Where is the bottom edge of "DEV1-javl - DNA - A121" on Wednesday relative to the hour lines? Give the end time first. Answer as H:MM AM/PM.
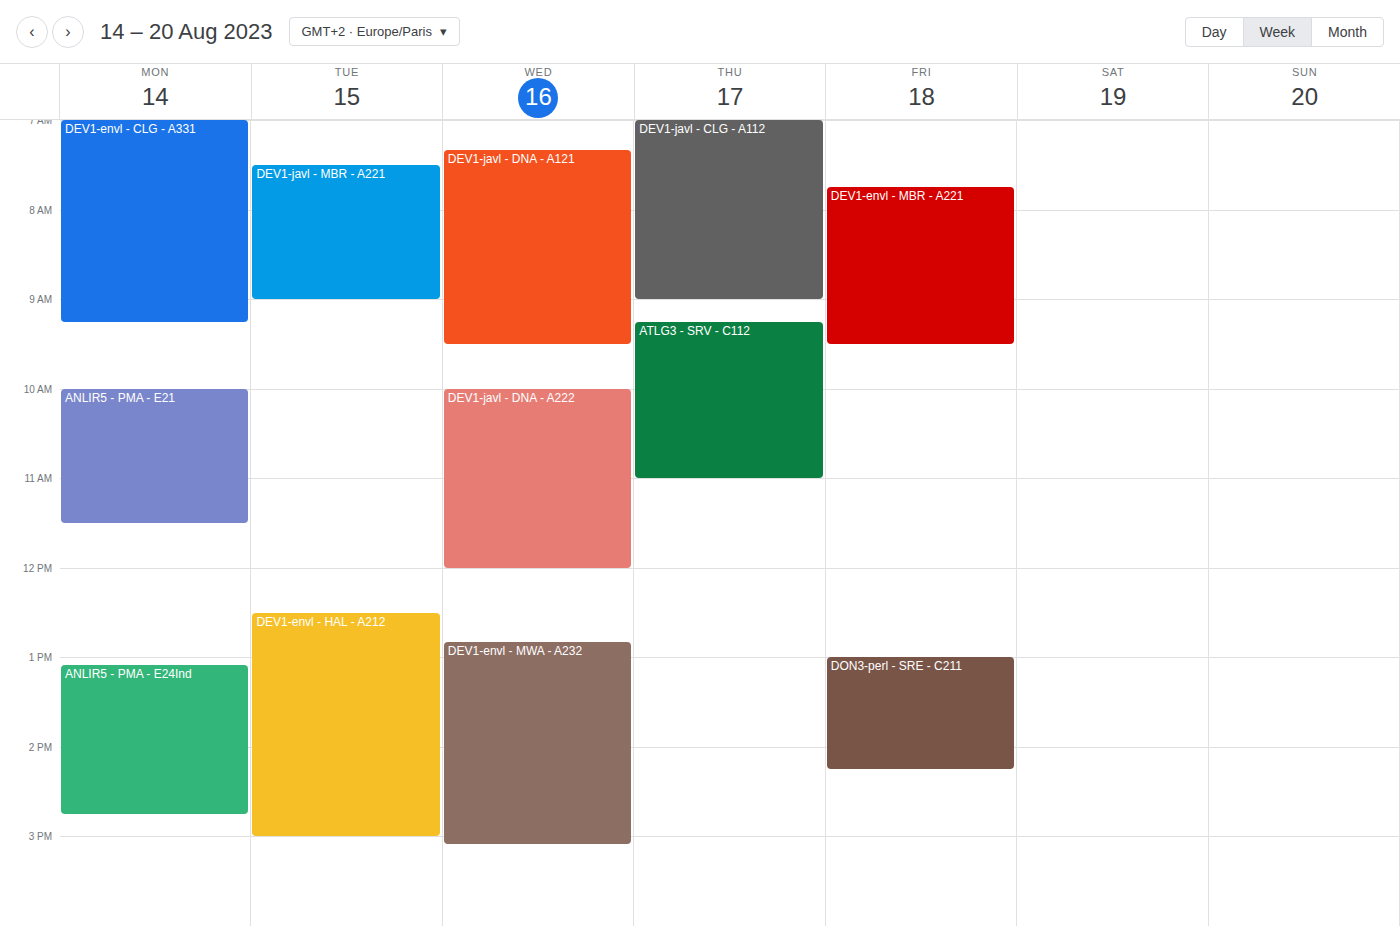
9:30 AM -- halfway between the 9 AM and 10 AM lines.